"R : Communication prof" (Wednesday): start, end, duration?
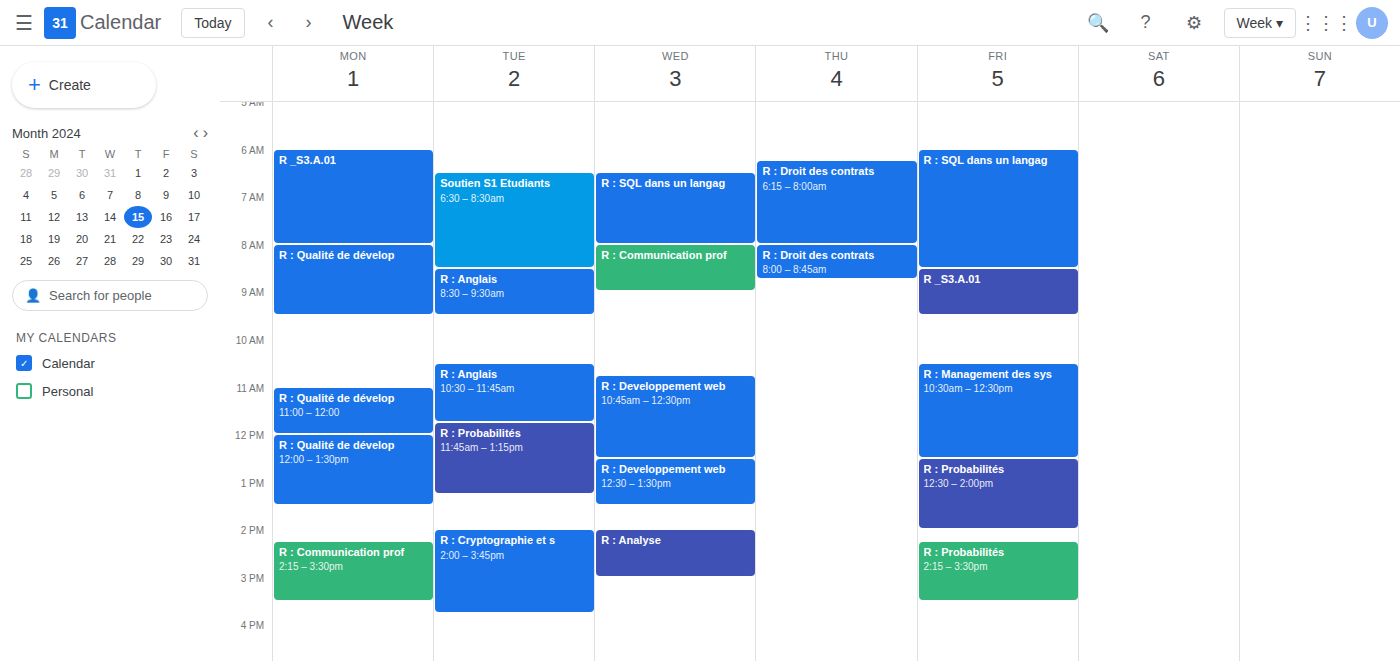
8:00 AM to 9:00 AM, 1 hour